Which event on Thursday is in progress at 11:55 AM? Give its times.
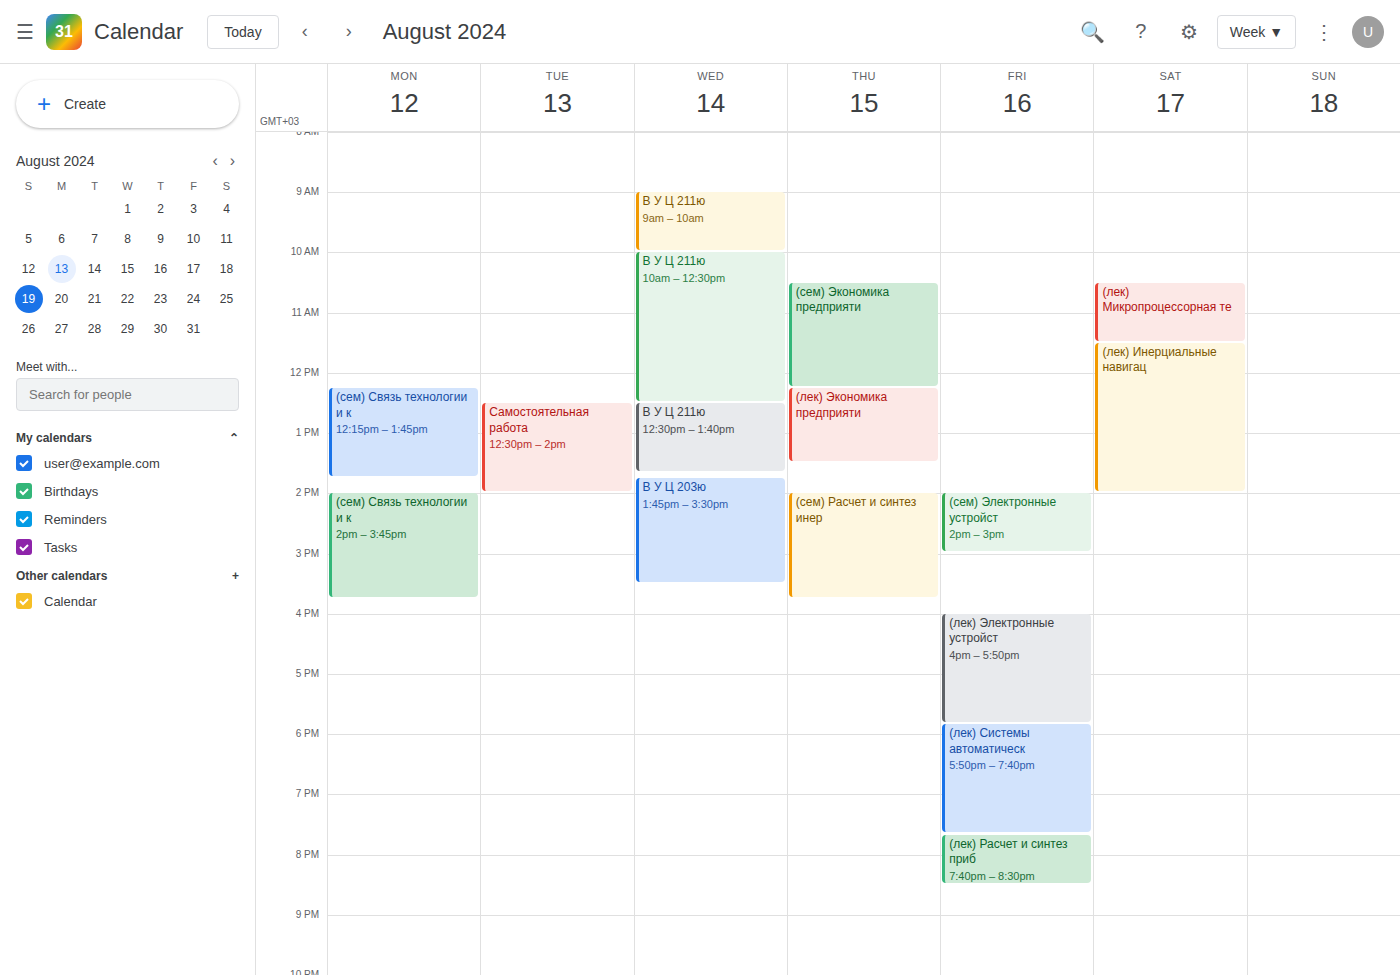
"(сем) Экономика предприяти", 10:30 AM to 12:15 PM